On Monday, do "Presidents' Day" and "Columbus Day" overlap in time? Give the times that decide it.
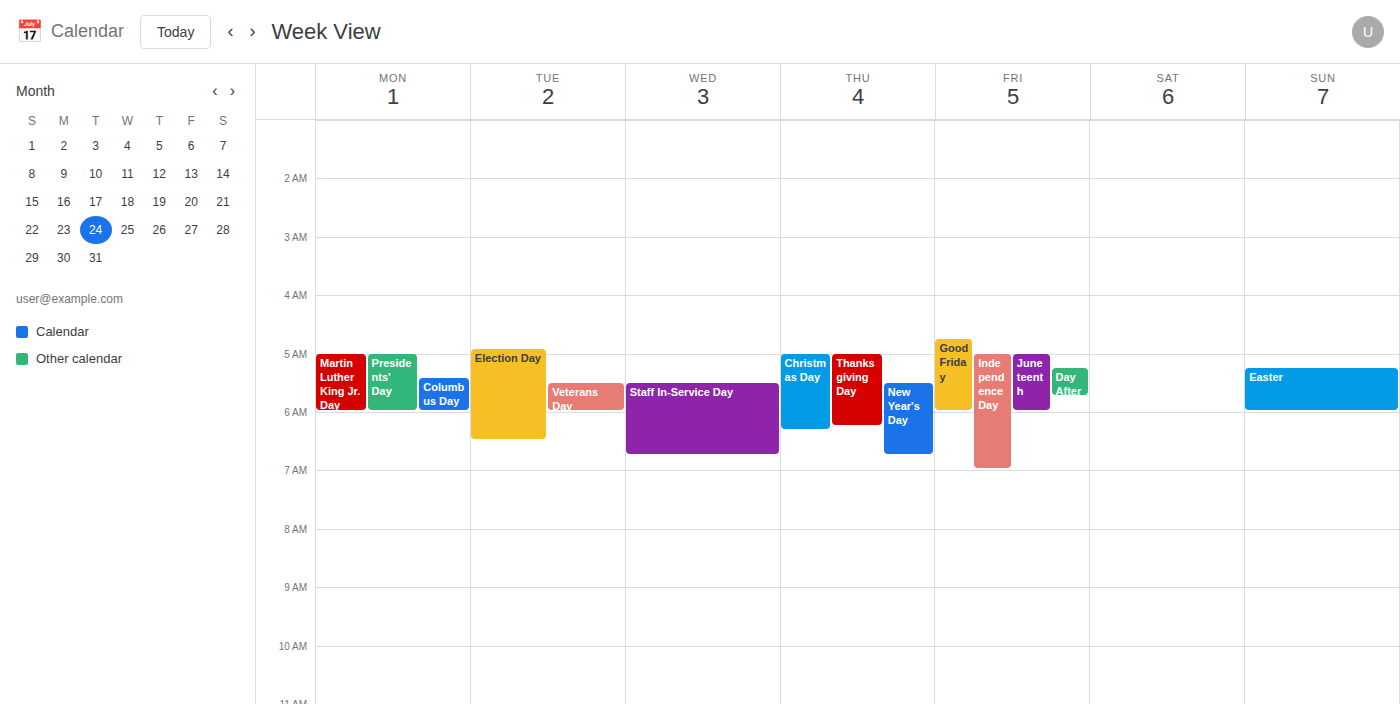
"Columbus Day" runs 5:25 AM to 6:00 AM, inside "Presidents' Day" -- they overlap.